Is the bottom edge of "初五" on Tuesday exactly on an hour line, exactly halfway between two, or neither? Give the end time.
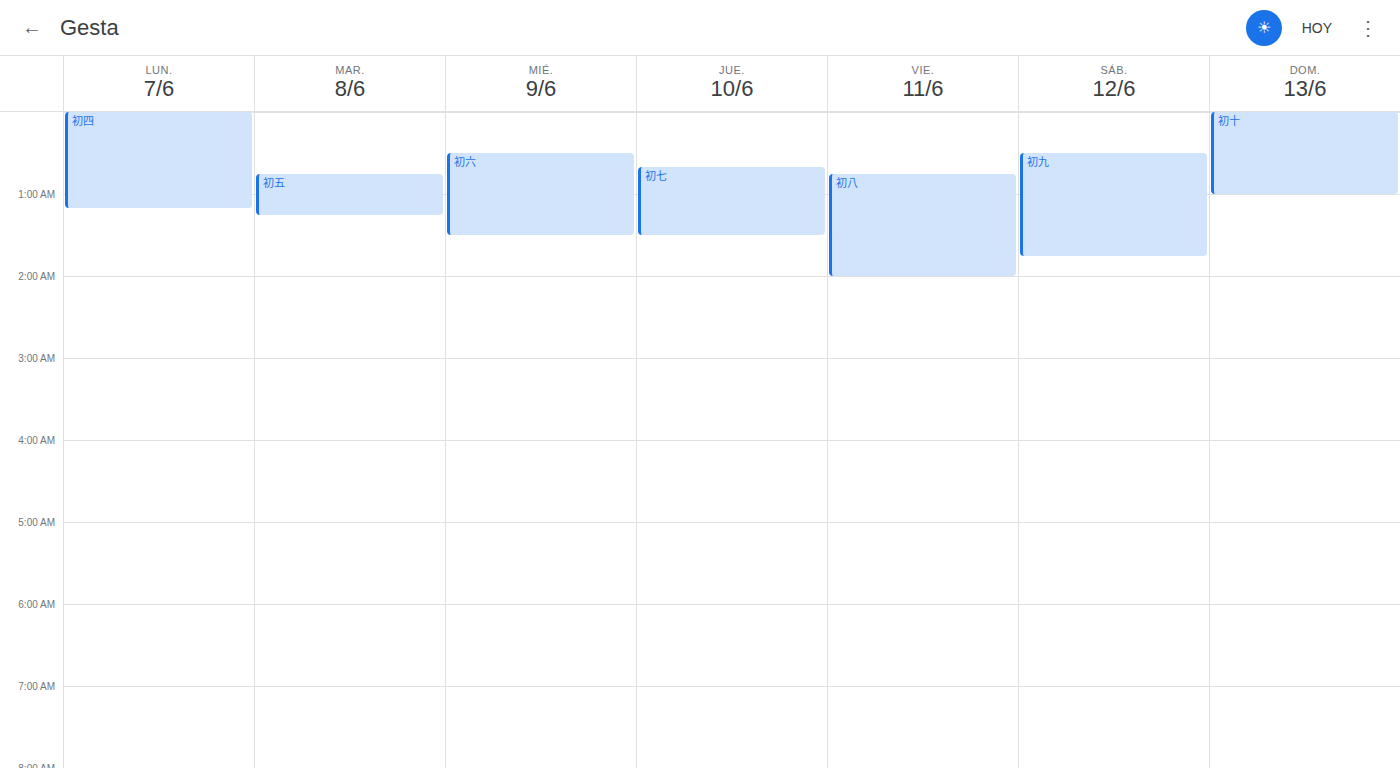
1:15 AM -- neither: a quarter of the way from the 1 AM line to the 2 AM line.